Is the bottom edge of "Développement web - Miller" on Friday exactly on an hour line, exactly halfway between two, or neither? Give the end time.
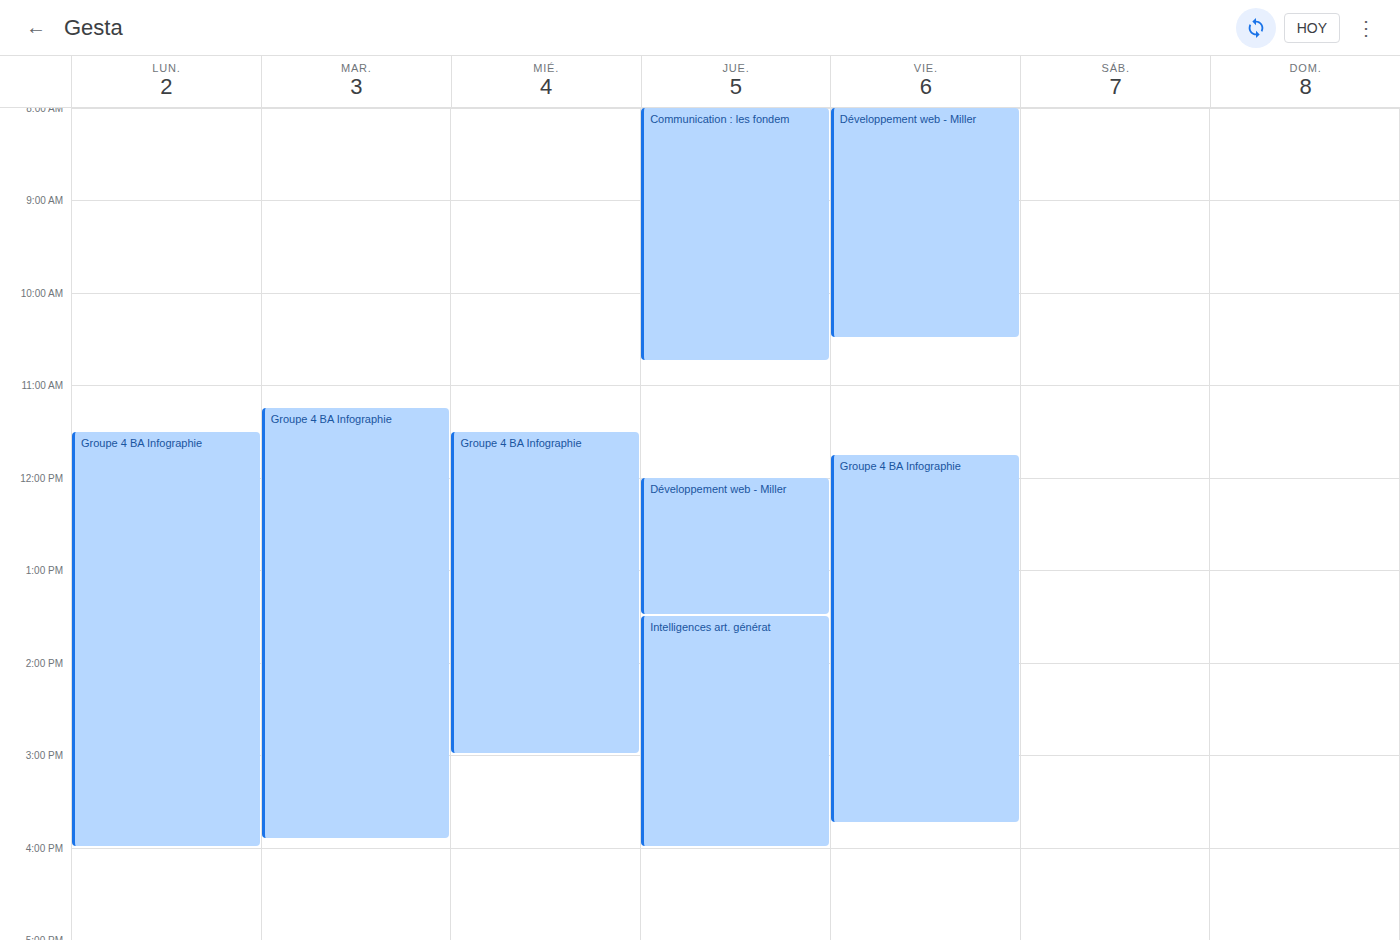
10:30 AM -- halfway between the 10 AM and 11 AM lines.